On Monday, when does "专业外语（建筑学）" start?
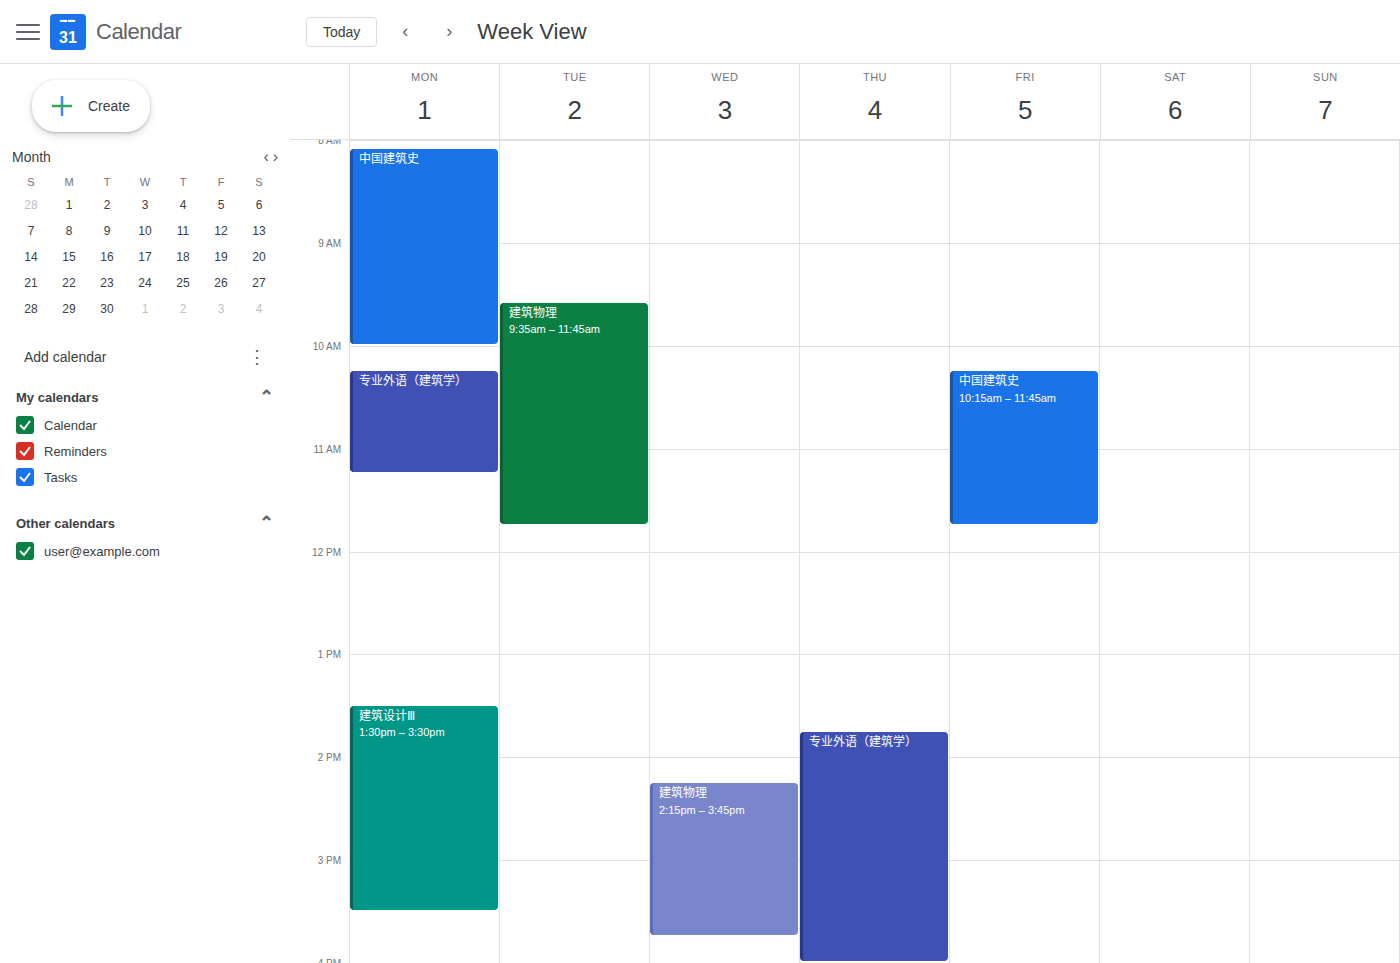
10:15 AM